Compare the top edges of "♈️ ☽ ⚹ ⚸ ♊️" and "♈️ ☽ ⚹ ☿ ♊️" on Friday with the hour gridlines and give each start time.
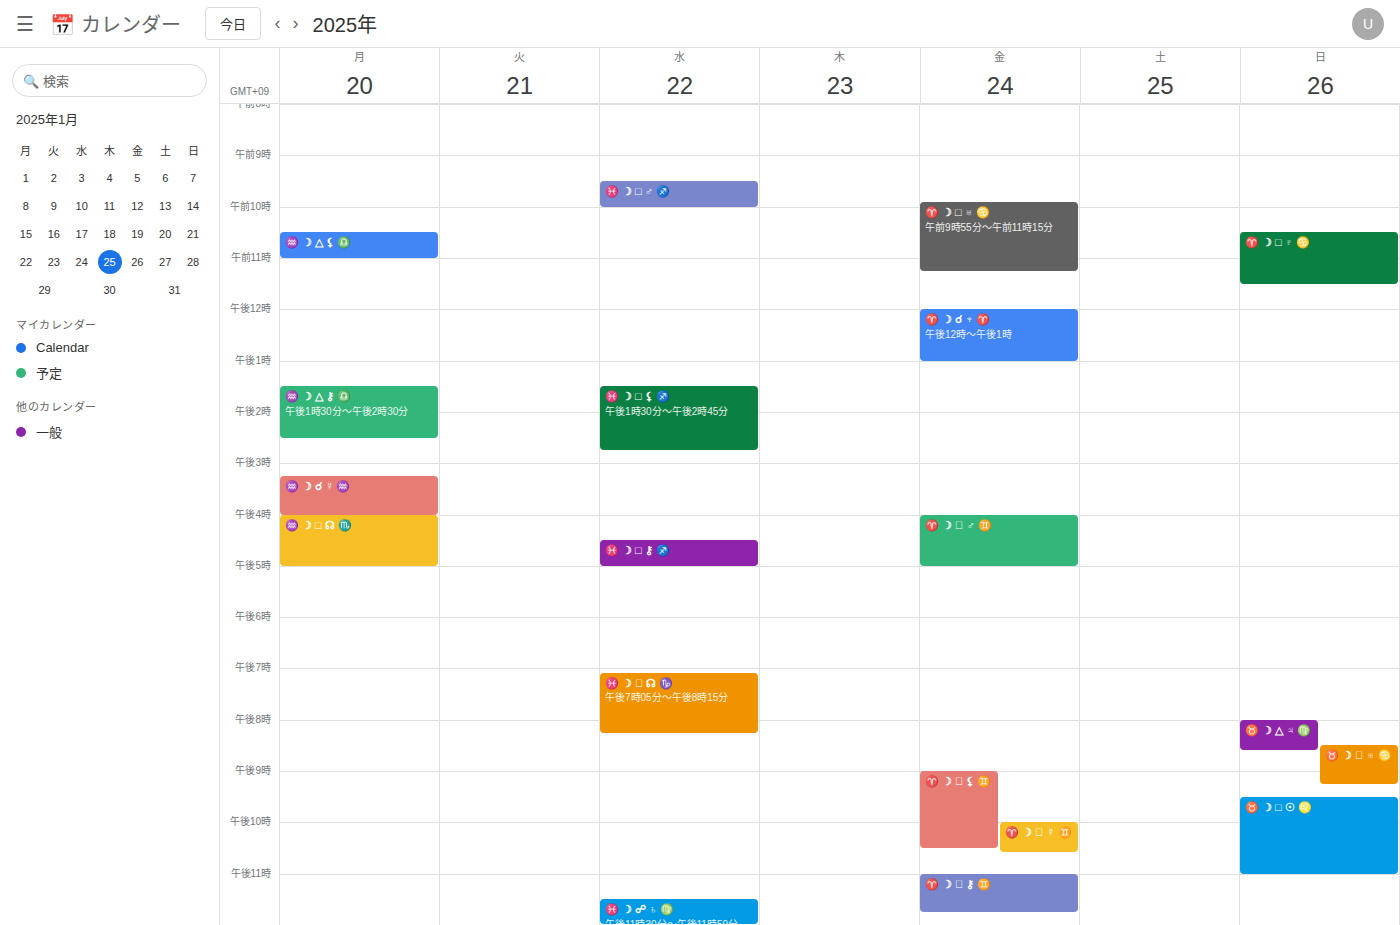
"♈️ ☽ ⚹ ⚸ ♊️": 9:00 PM, exactly on the 9 PM line. "♈️ ☽ ⚹ ☿ ♊️": 10:00 PM, exactly on the 10 PM line.